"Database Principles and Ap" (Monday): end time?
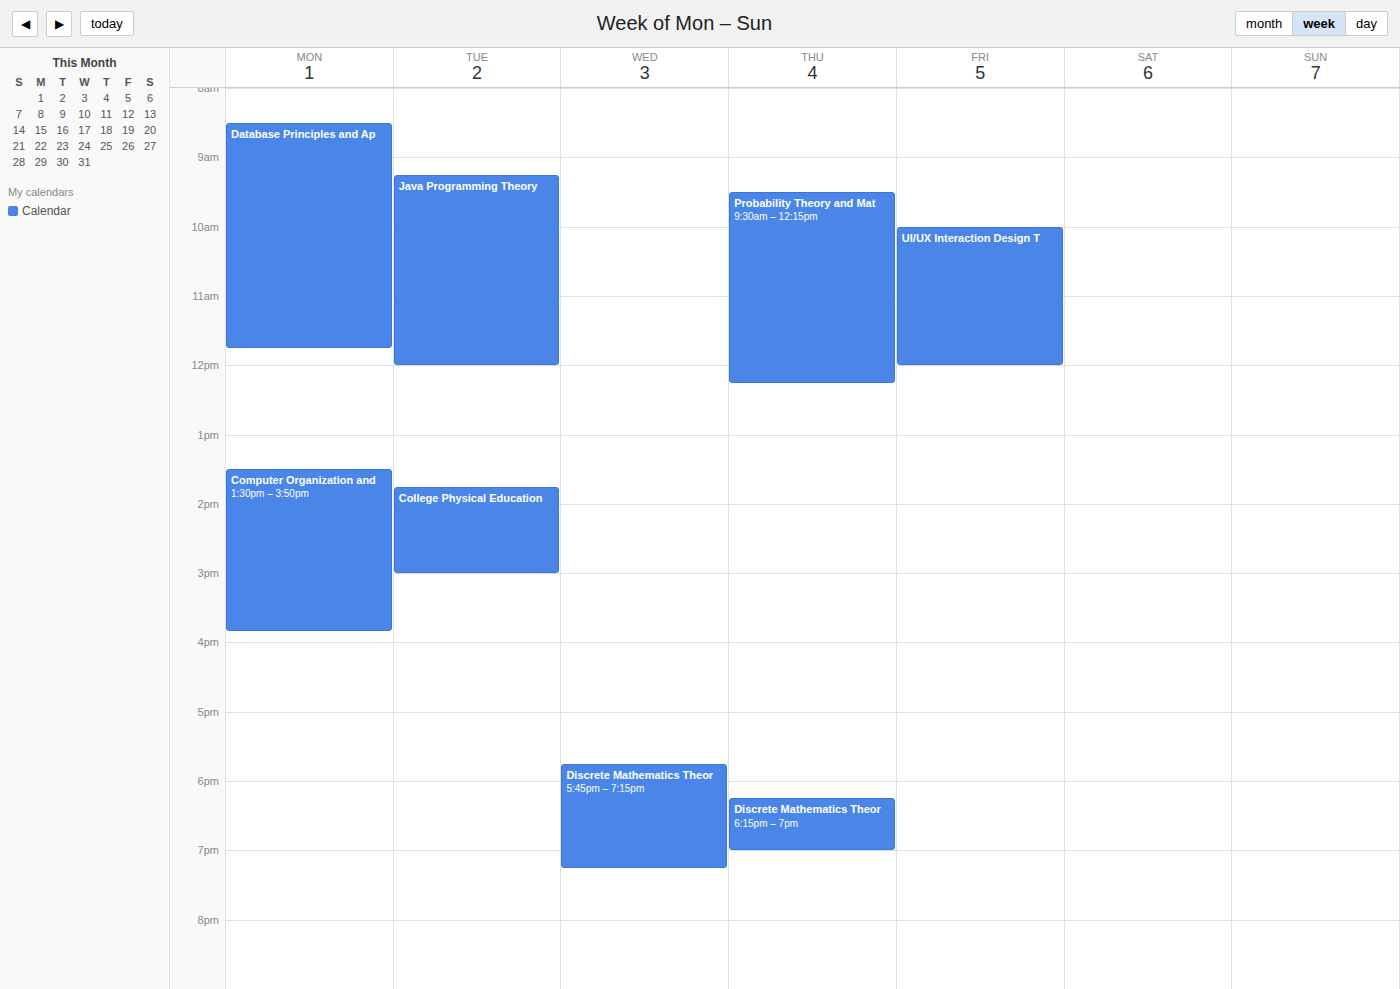
11:45 AM